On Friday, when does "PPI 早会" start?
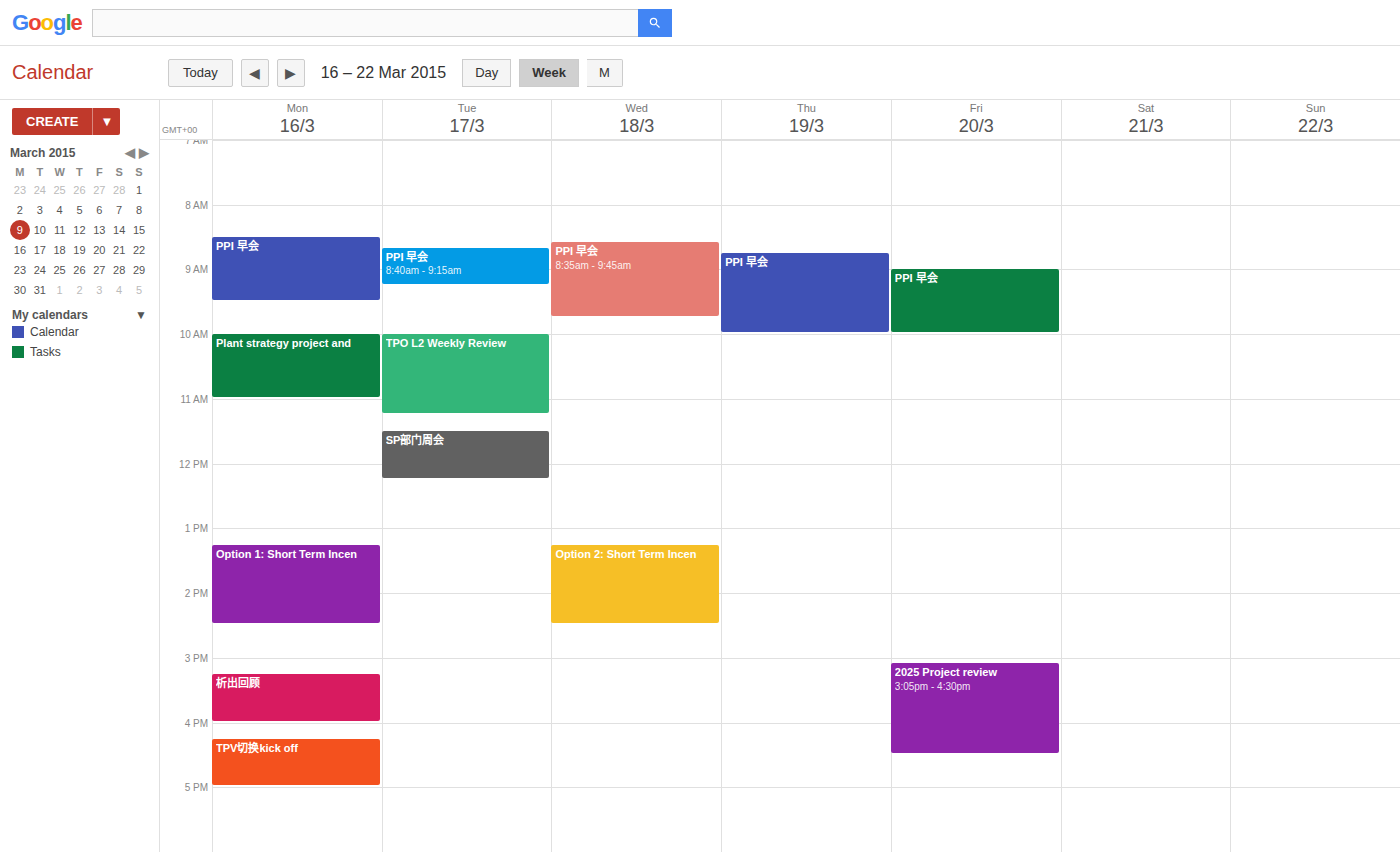
9:00 AM